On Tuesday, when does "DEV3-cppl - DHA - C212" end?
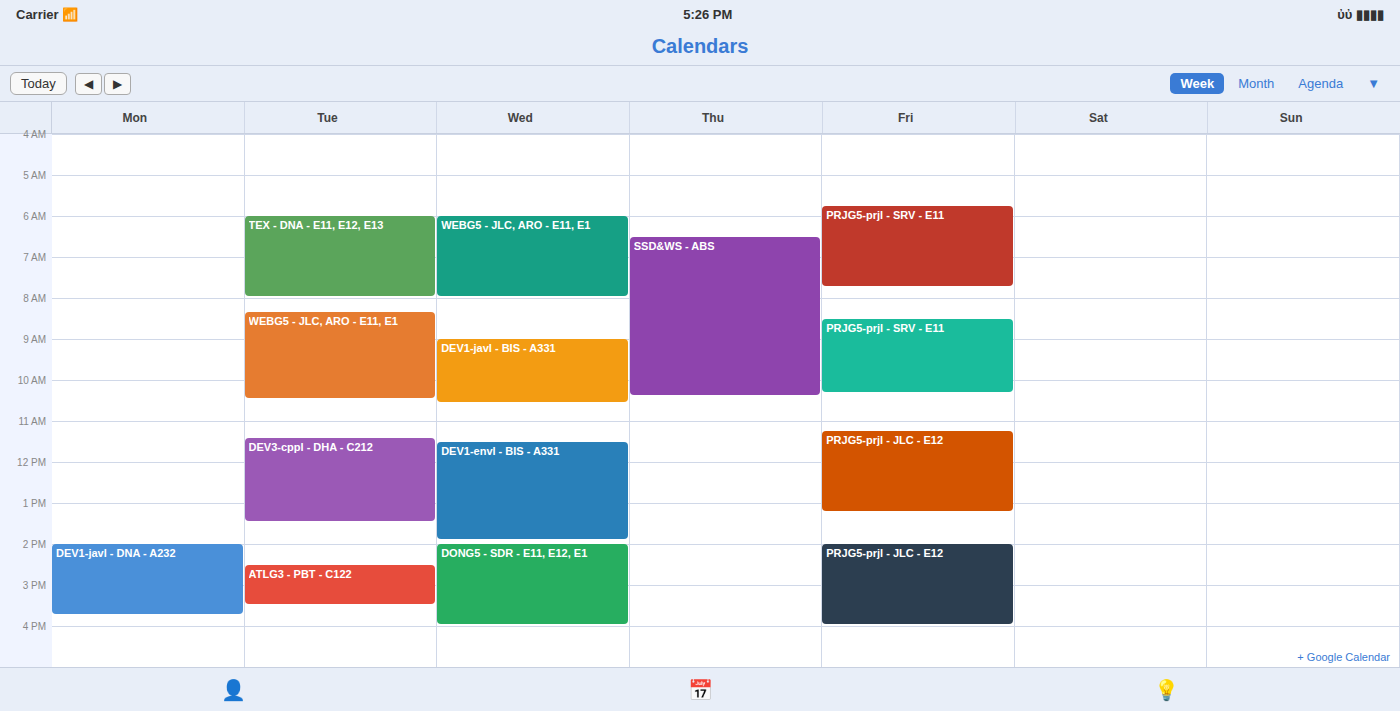
1:30 PM